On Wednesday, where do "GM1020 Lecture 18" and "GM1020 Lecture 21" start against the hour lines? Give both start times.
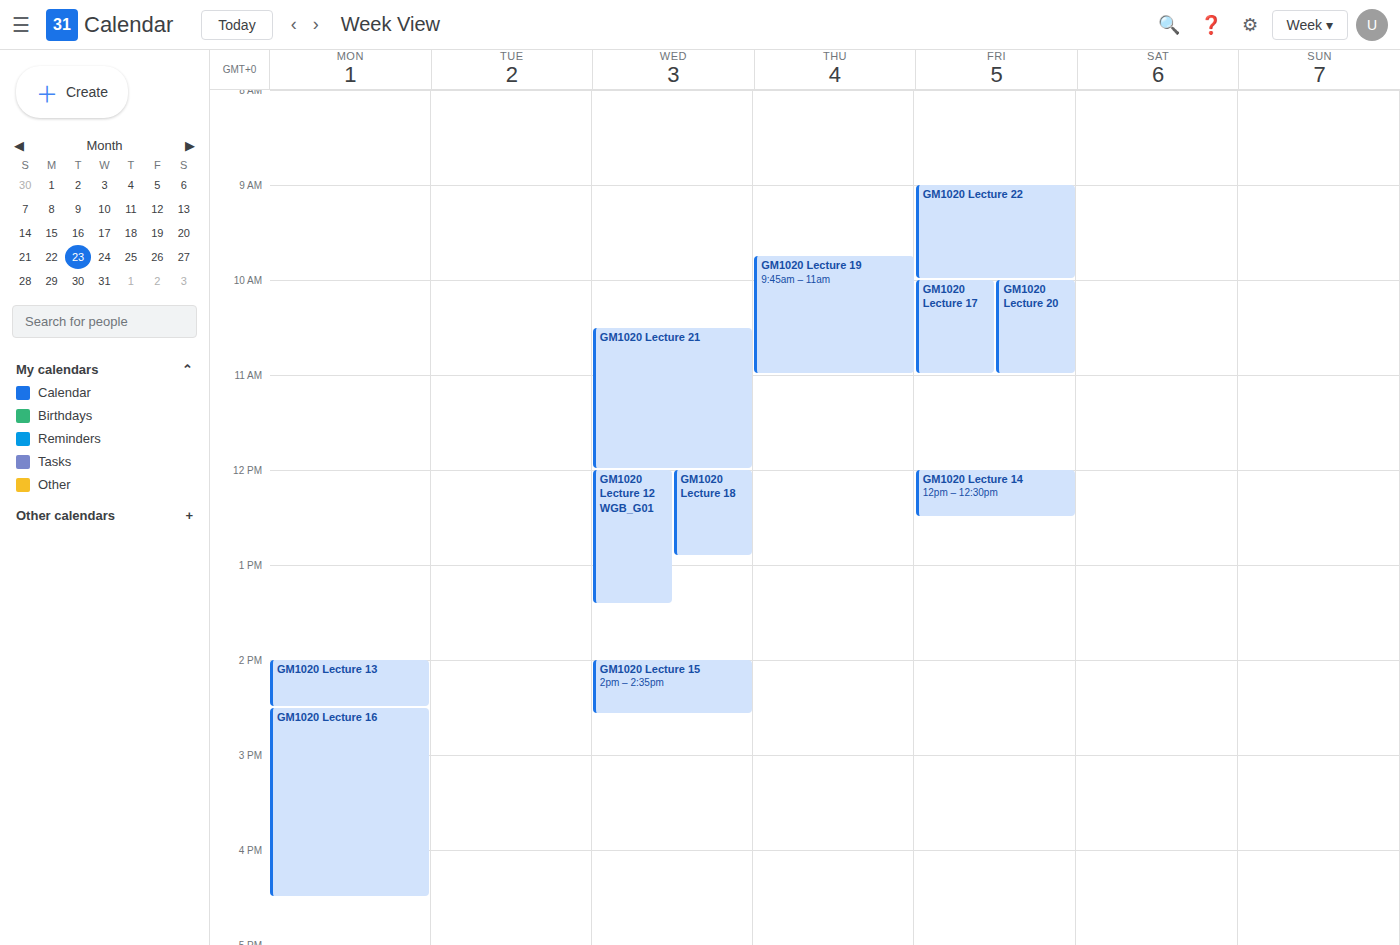
"GM1020 Lecture 18": 12:00, exactly on the 12:00 line. "GM1020 Lecture 21": 10:30, halfway between the 10:00 and 11:00 lines.